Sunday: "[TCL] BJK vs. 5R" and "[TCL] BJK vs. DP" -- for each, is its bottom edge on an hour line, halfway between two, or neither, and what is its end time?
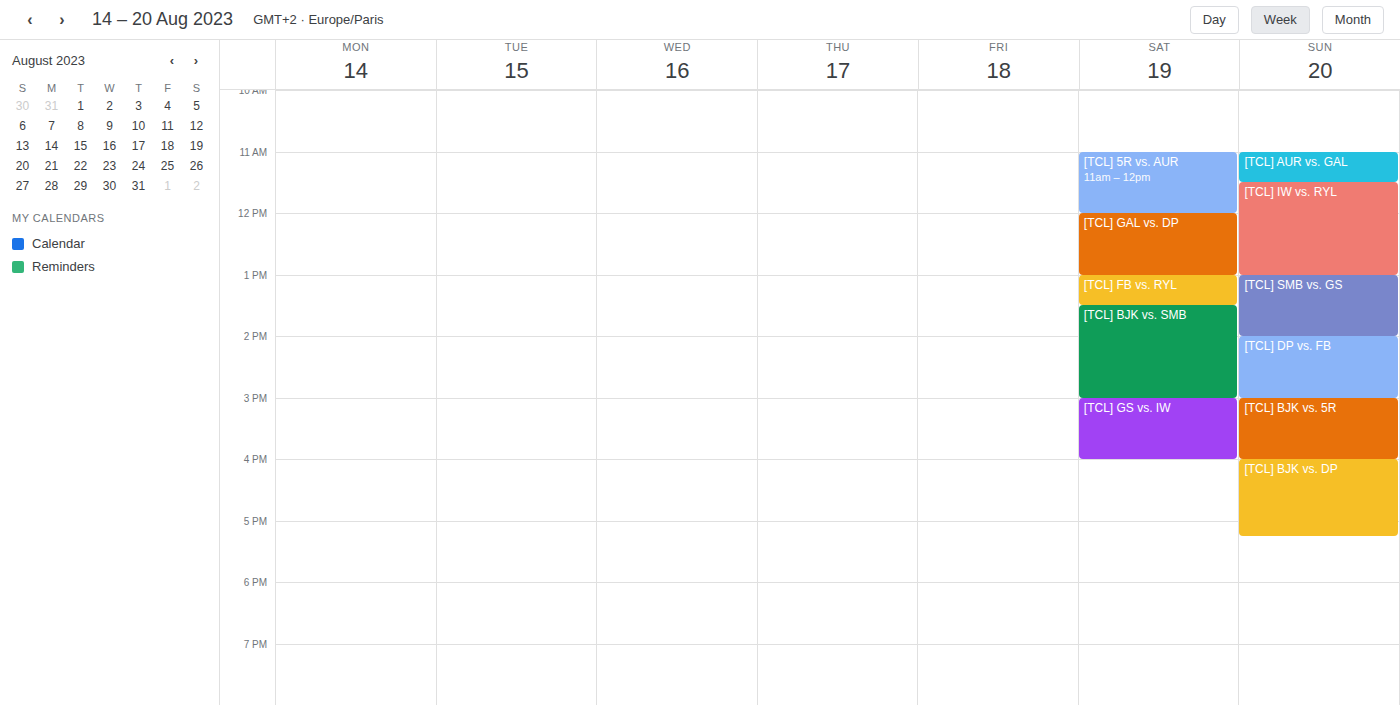
"[TCL] BJK vs. 5R": 4:00 PM, exactly on the 4 PM line. "[TCL] BJK vs. DP": 5:15 PM, neither: a quarter of the way from the 5 PM line to the 6 PM line.